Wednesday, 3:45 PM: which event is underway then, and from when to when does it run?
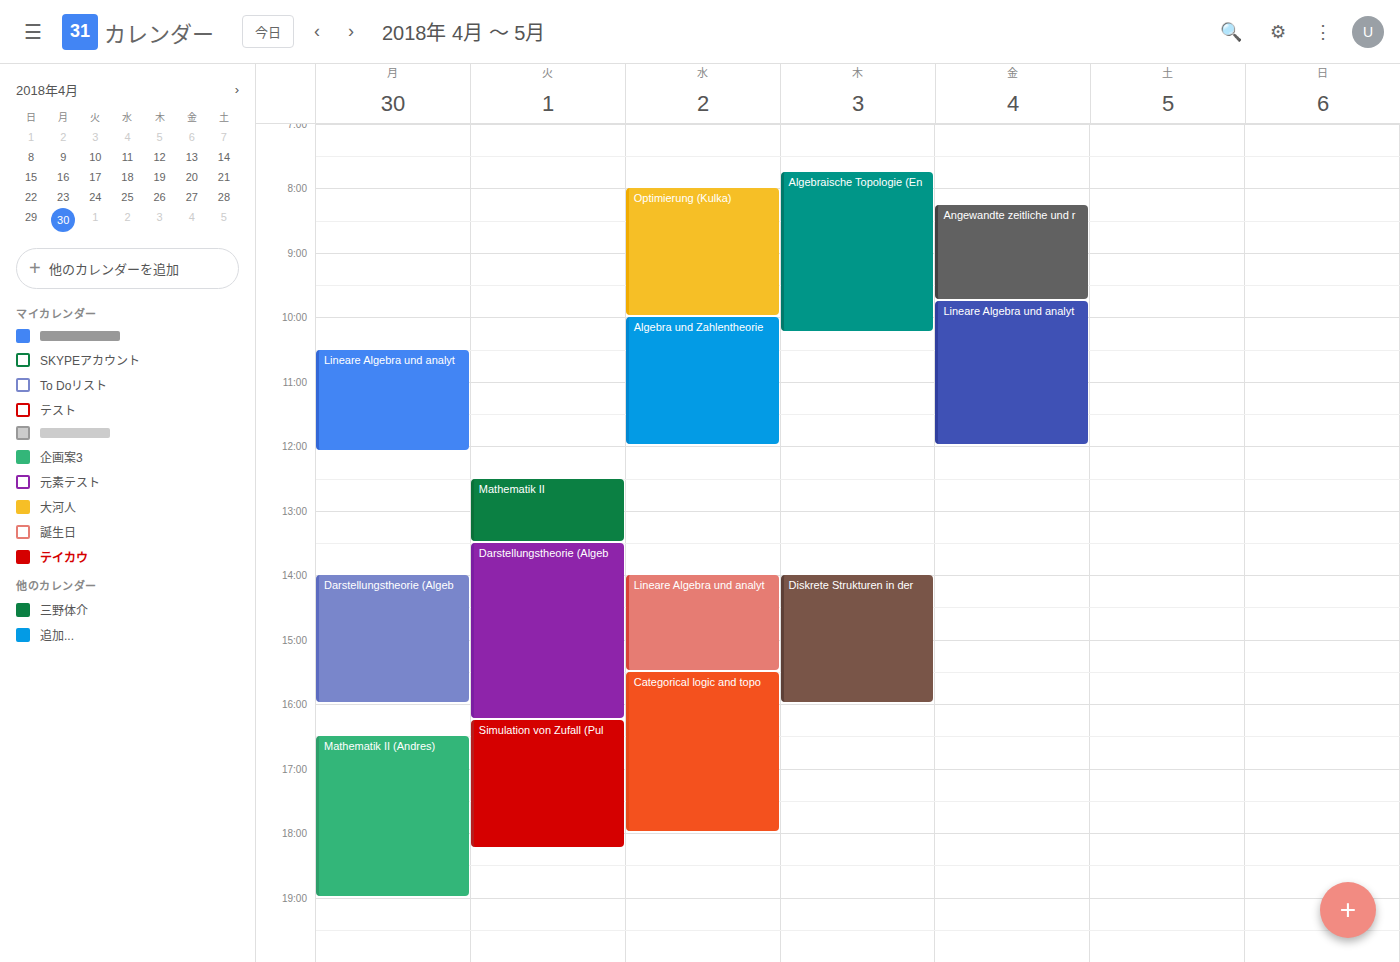
"Categorical logic and topo", 3:30 PM to 6:00 PM